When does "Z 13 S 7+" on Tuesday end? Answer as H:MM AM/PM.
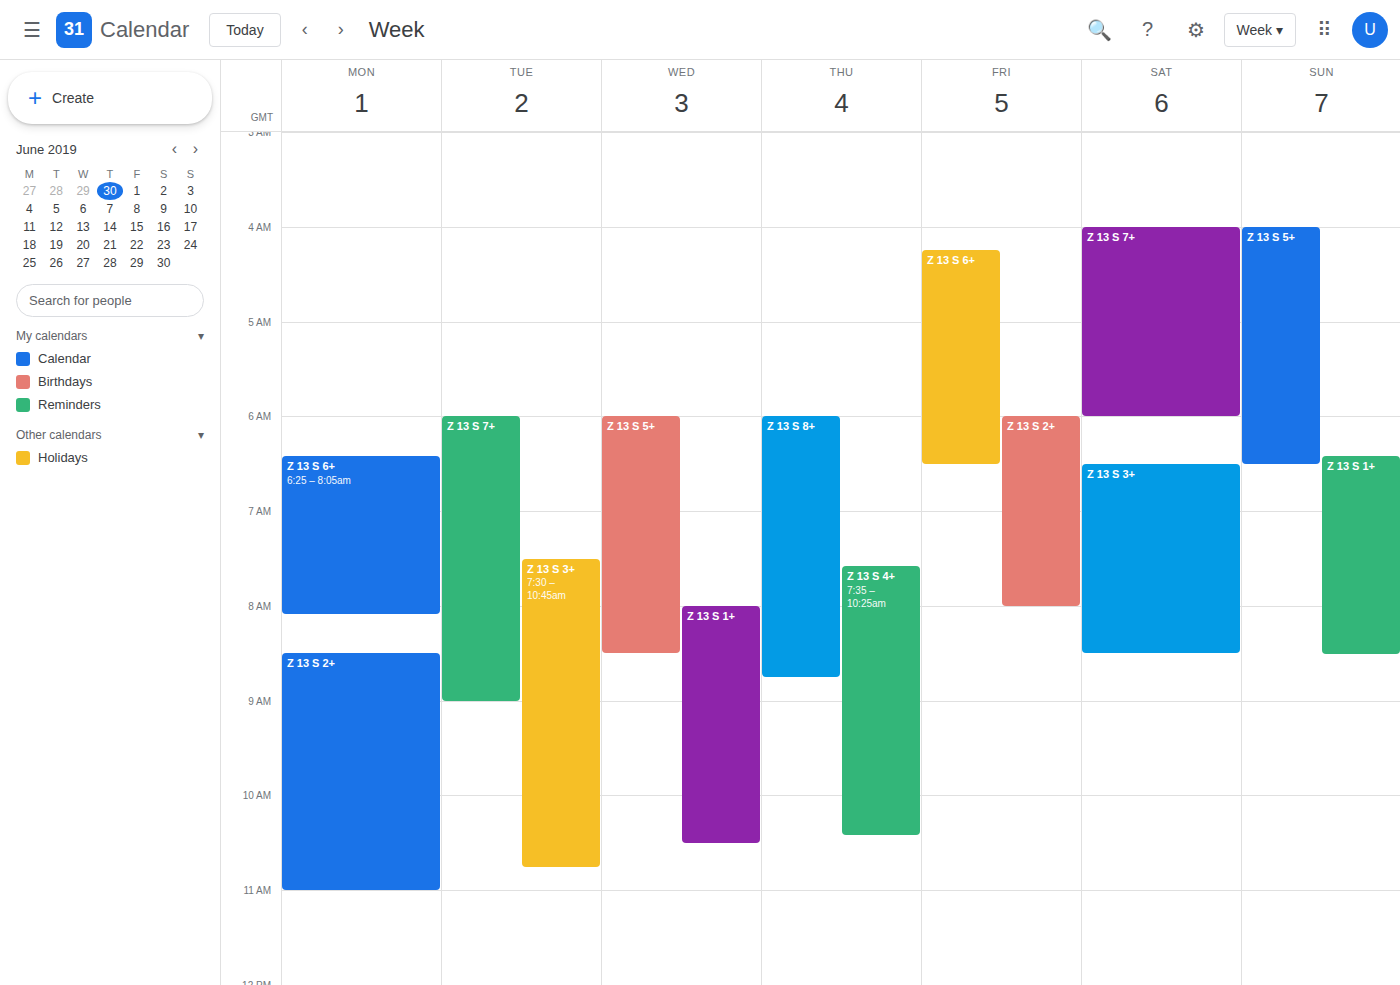
9:00 AM